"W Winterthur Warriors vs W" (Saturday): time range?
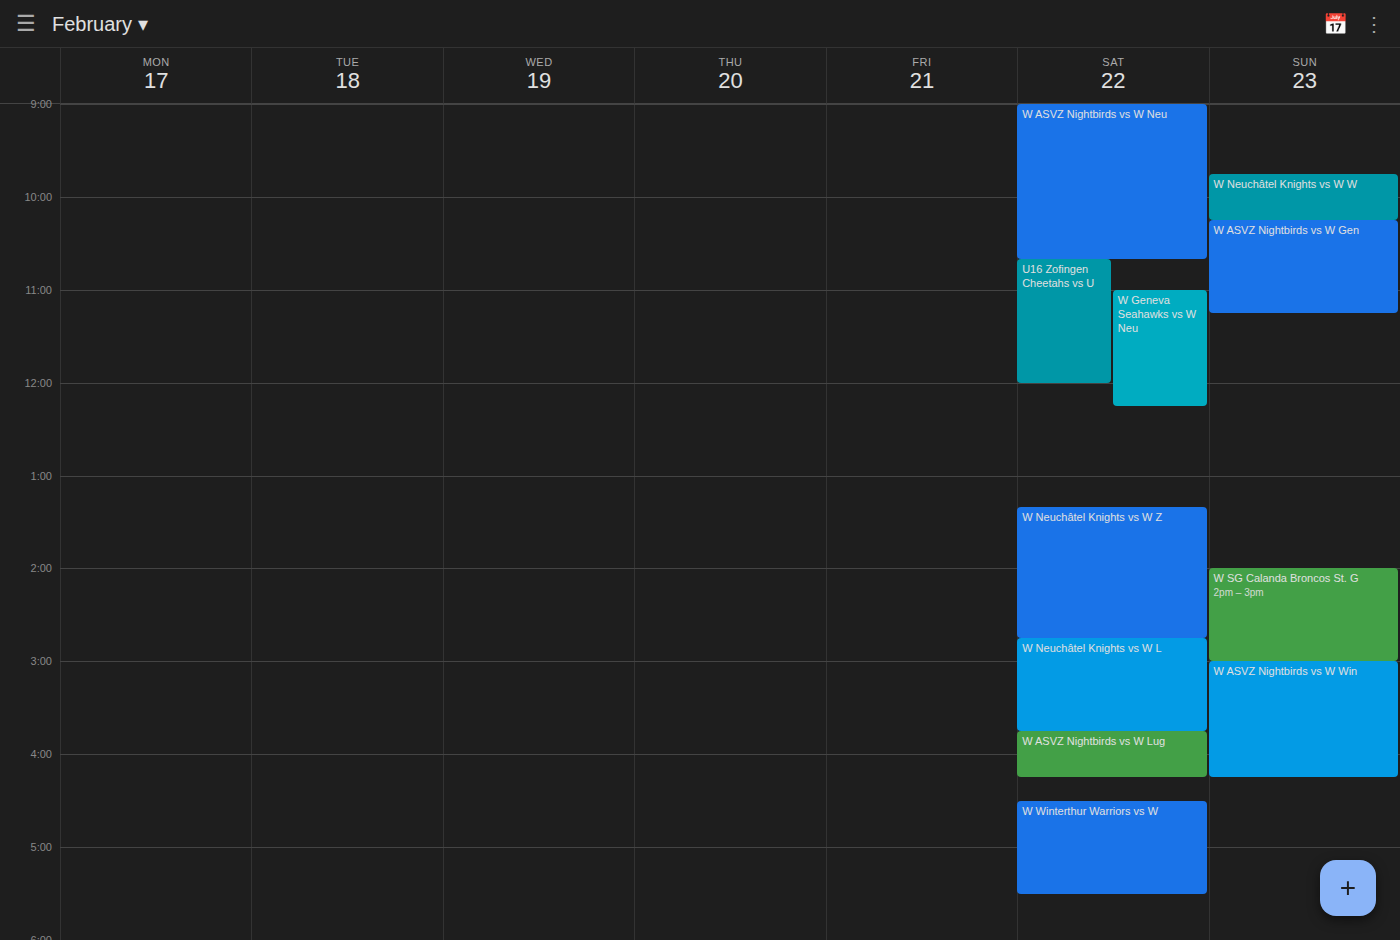
4:30 PM to 5:30 PM